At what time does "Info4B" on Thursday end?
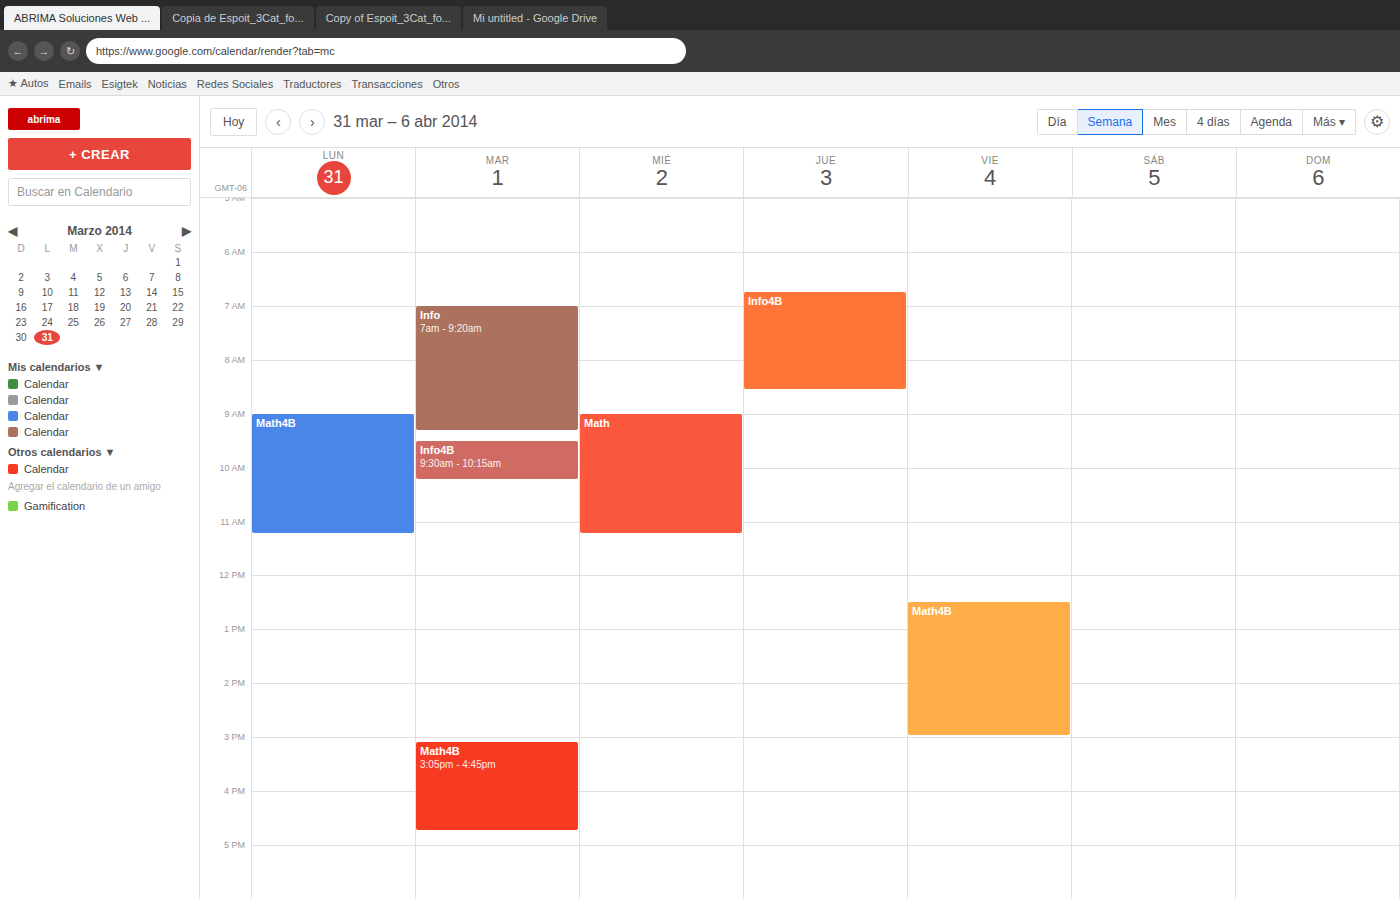
8:35 AM